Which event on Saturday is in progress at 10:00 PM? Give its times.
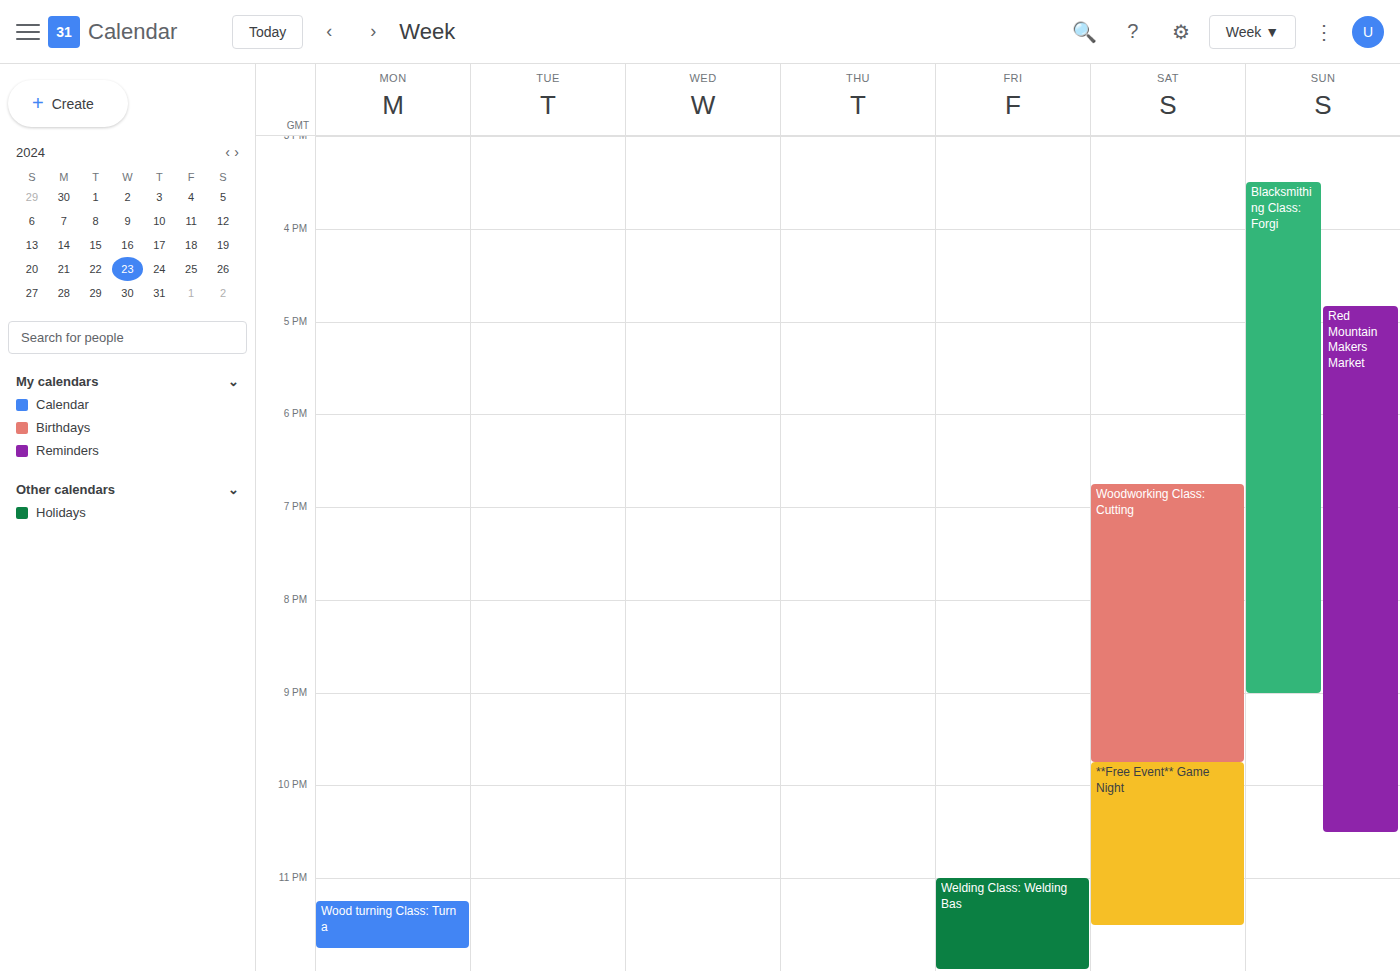
"**Free Event** Game Night", 9:45 PM to 11:30 PM